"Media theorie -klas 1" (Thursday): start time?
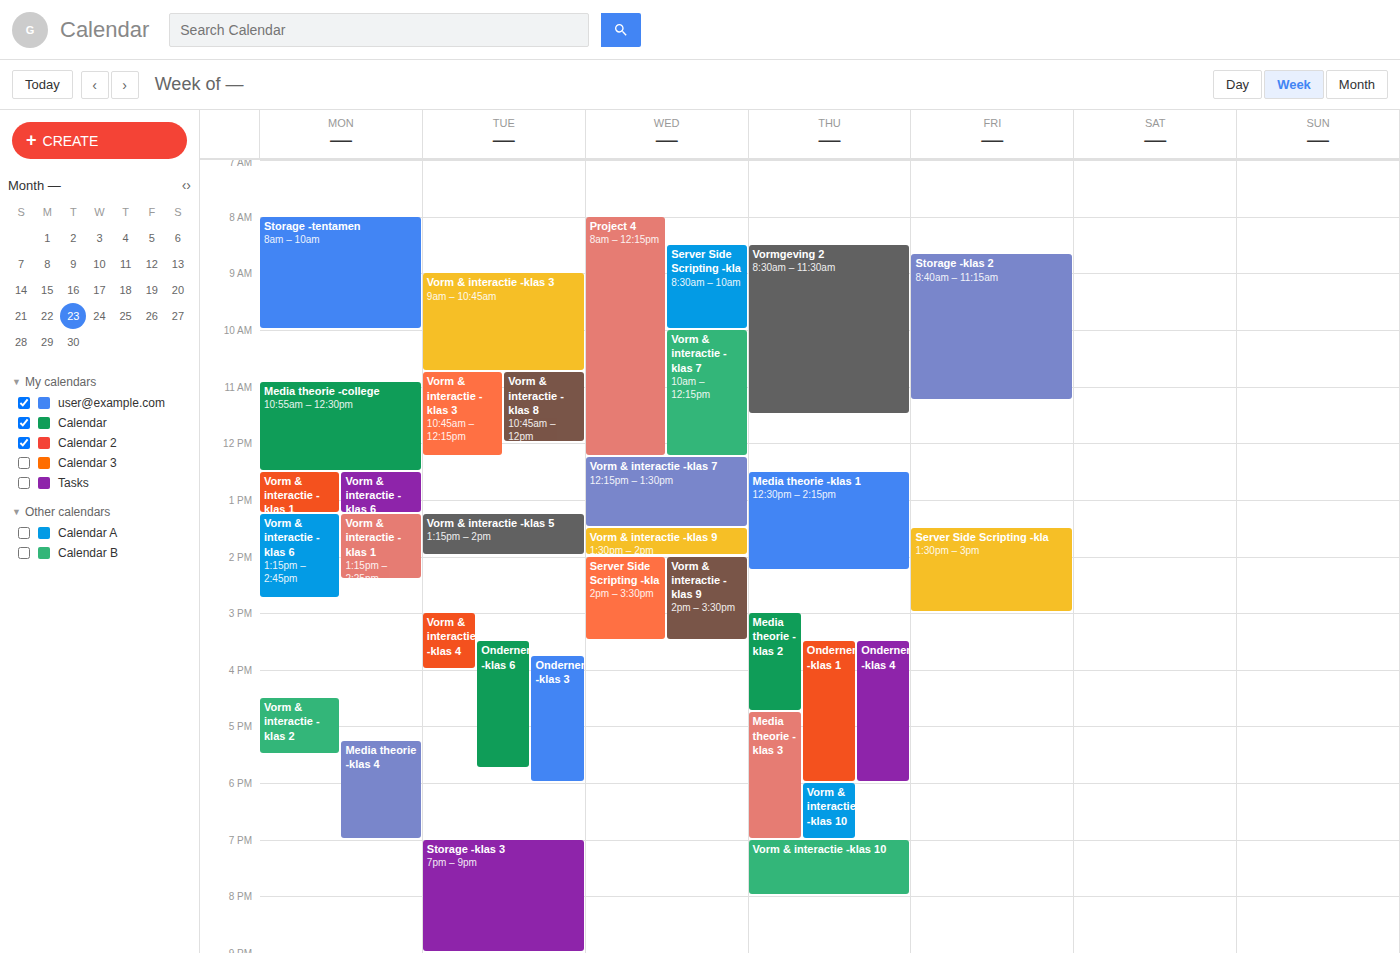
12:30 PM